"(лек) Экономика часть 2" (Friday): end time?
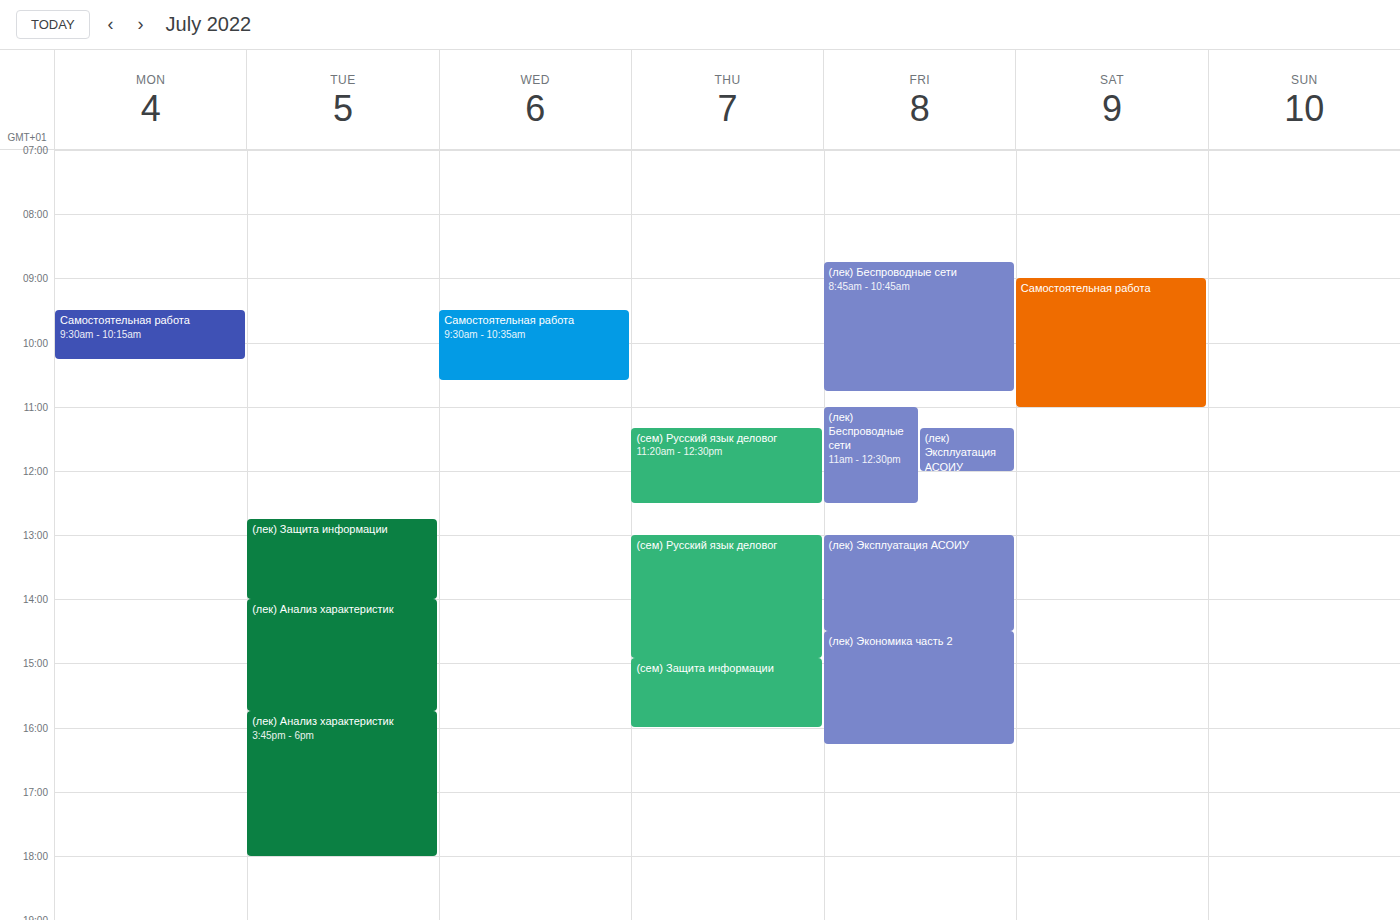
4:15 PM